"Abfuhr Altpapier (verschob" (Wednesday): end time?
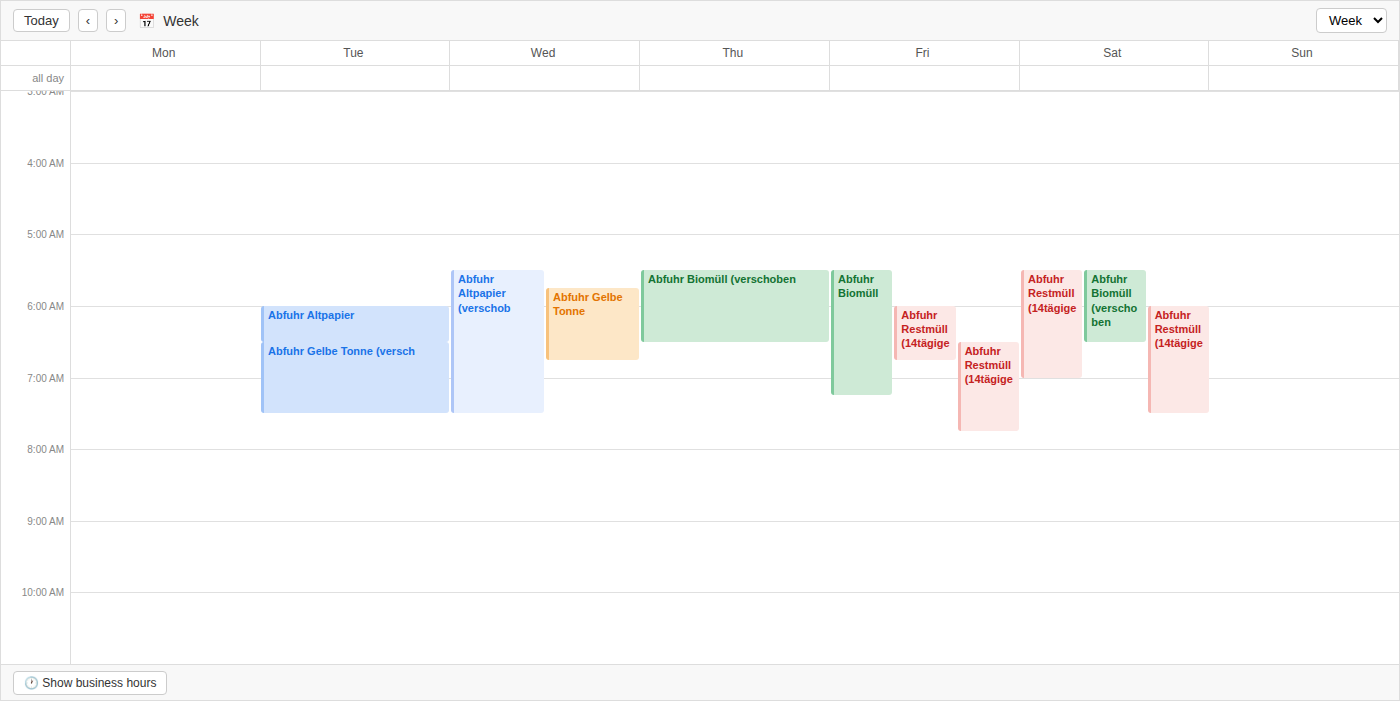
7:30 AM